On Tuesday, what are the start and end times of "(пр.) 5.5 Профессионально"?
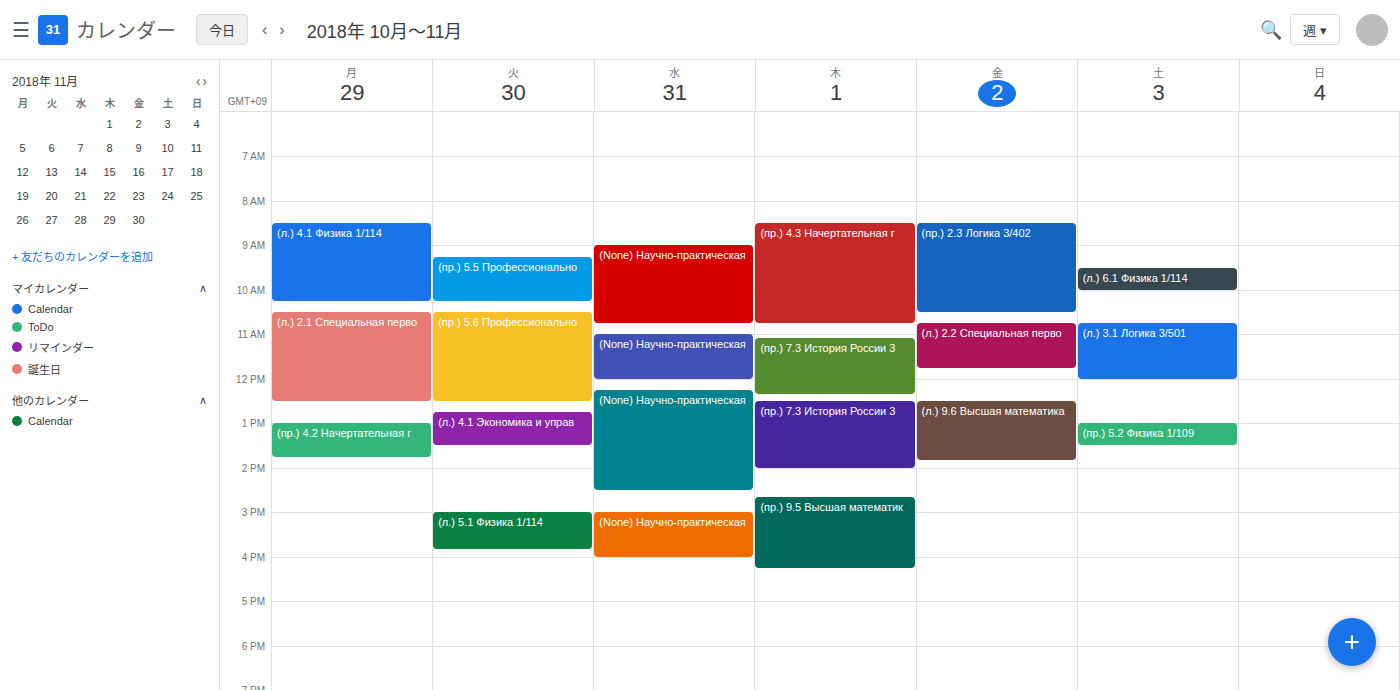
9:15 AM to 10:15 AM